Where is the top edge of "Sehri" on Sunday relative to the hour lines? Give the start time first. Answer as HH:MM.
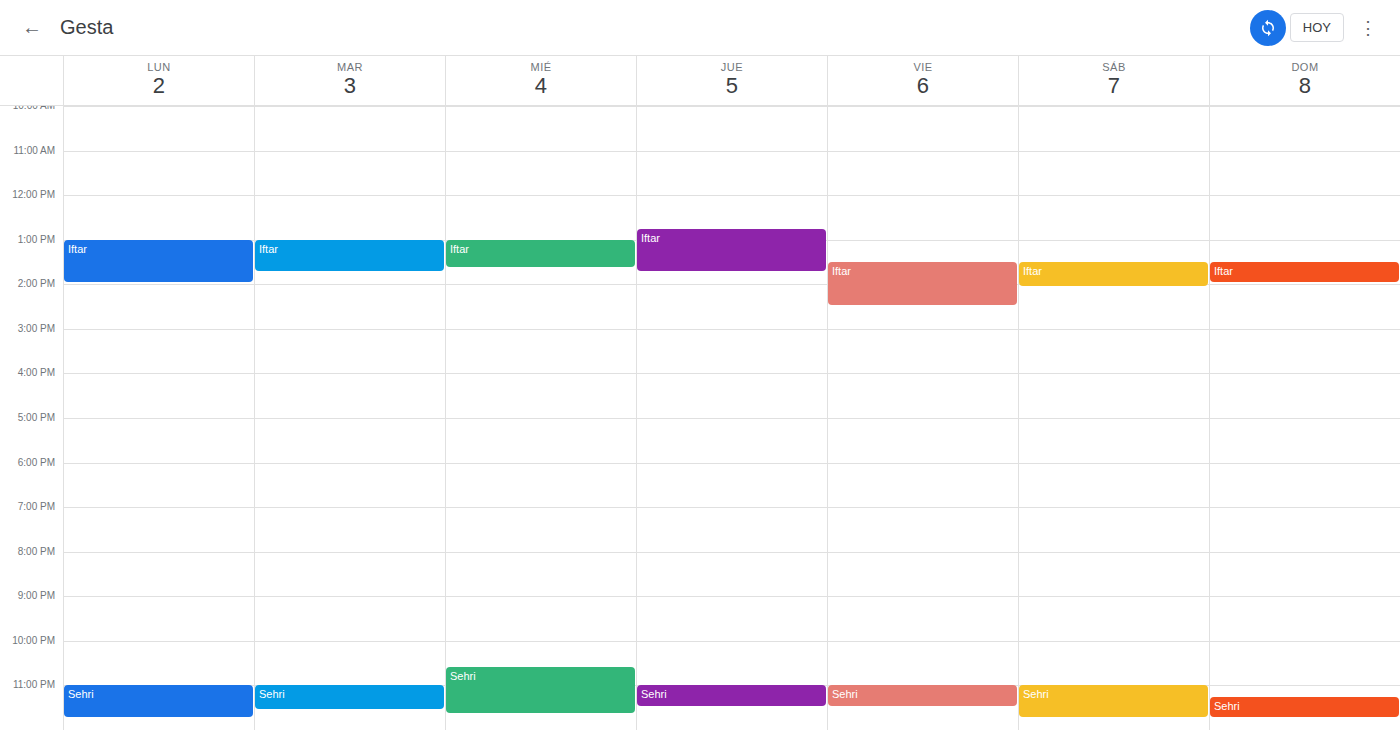
23:15 -- neither: a quarter of the way from the 23:00 line to the 24:00 line.